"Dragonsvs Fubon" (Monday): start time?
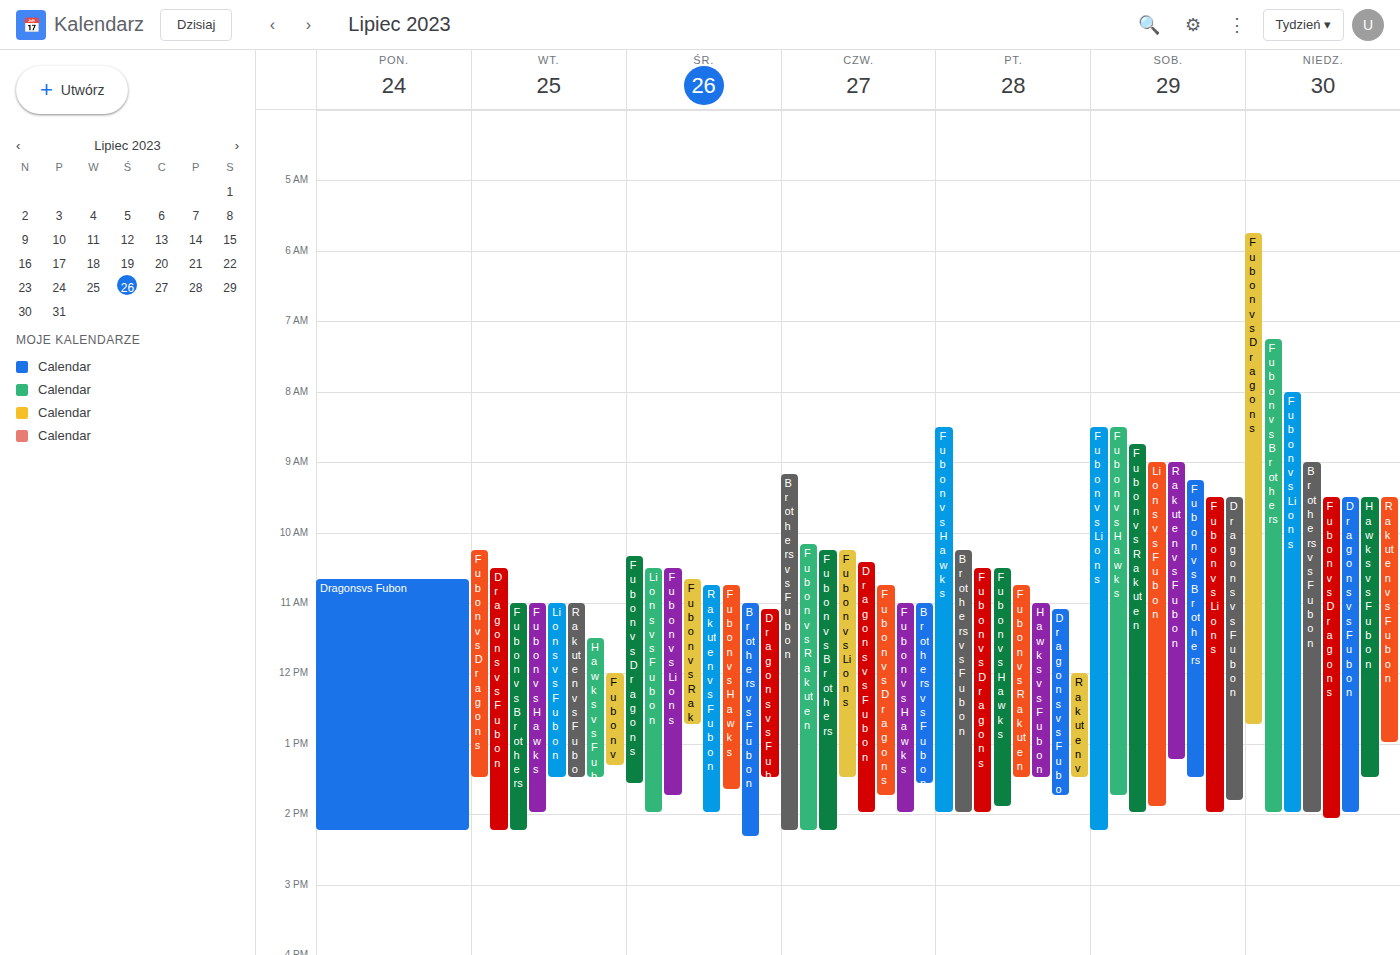
10:40 AM